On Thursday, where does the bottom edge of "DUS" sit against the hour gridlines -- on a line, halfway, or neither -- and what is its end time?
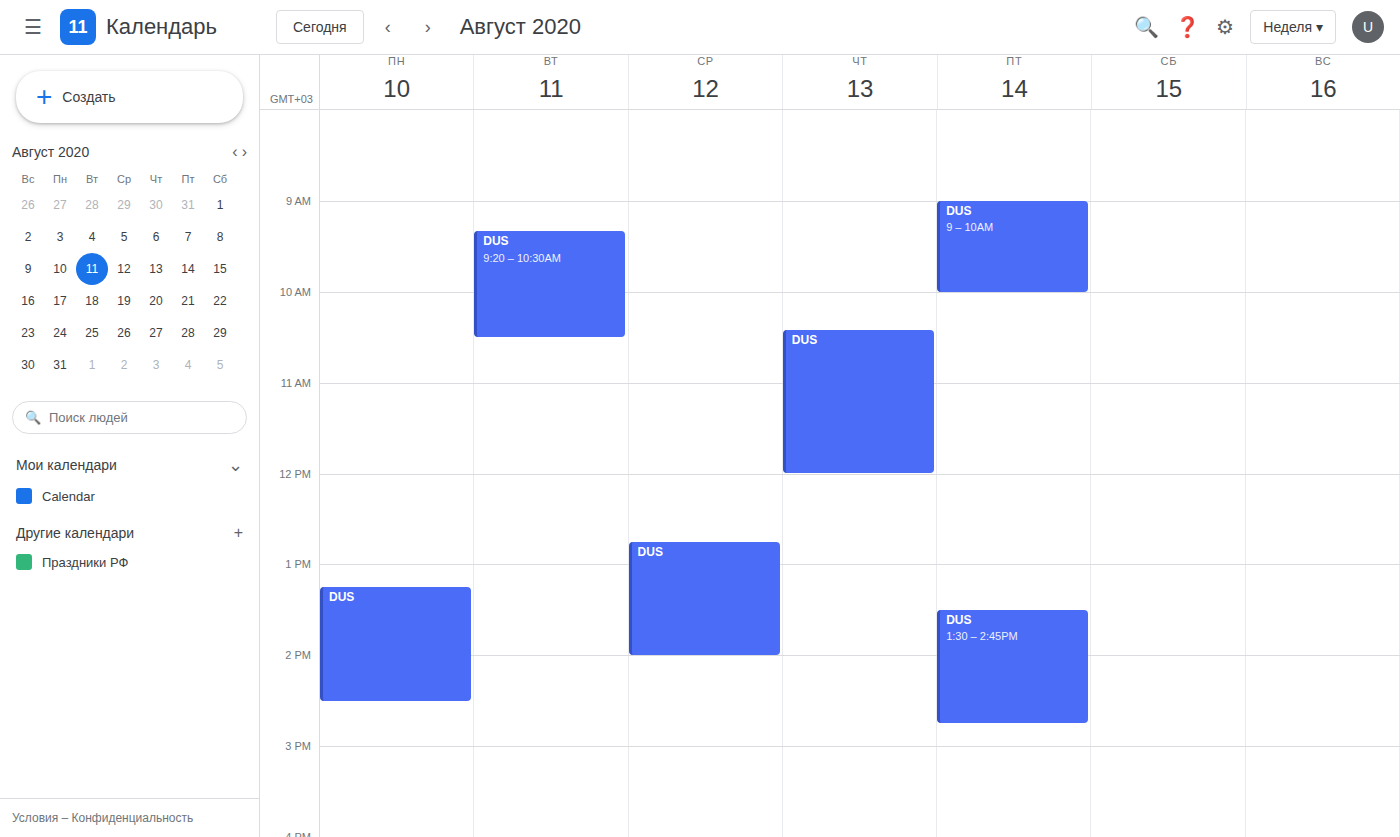
12:00 PM -- exactly on the 12 PM line.